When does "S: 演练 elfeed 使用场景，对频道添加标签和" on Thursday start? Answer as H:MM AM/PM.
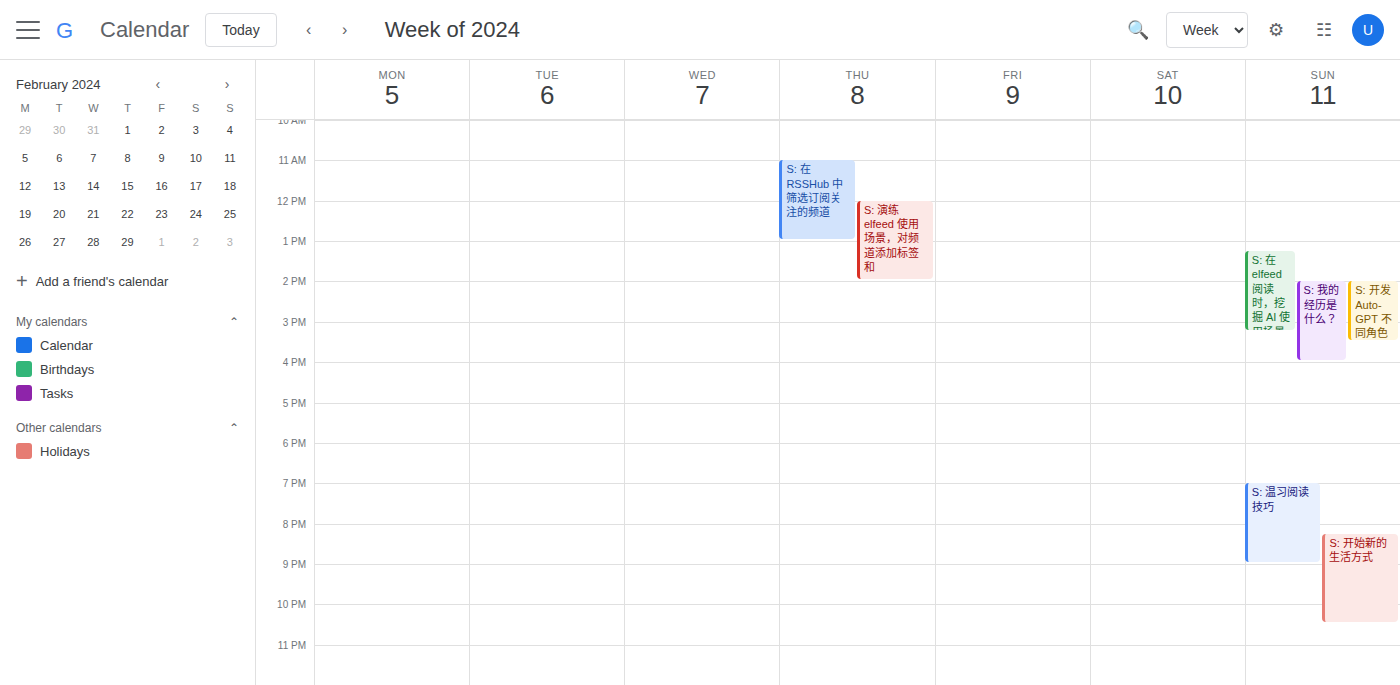
12:00 PM